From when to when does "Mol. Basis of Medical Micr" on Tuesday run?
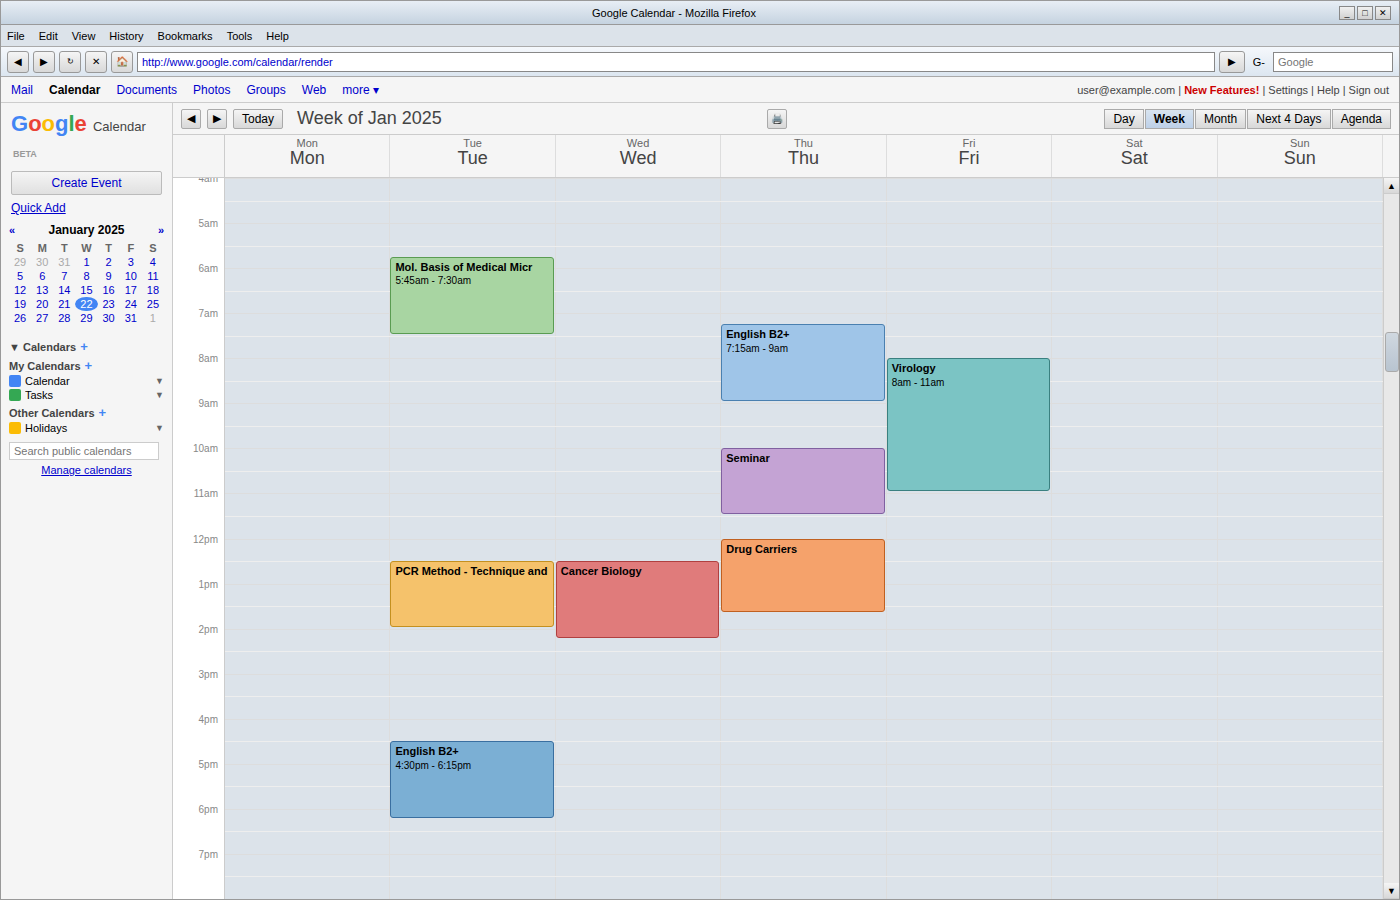
5:45 AM to 7:30 AM